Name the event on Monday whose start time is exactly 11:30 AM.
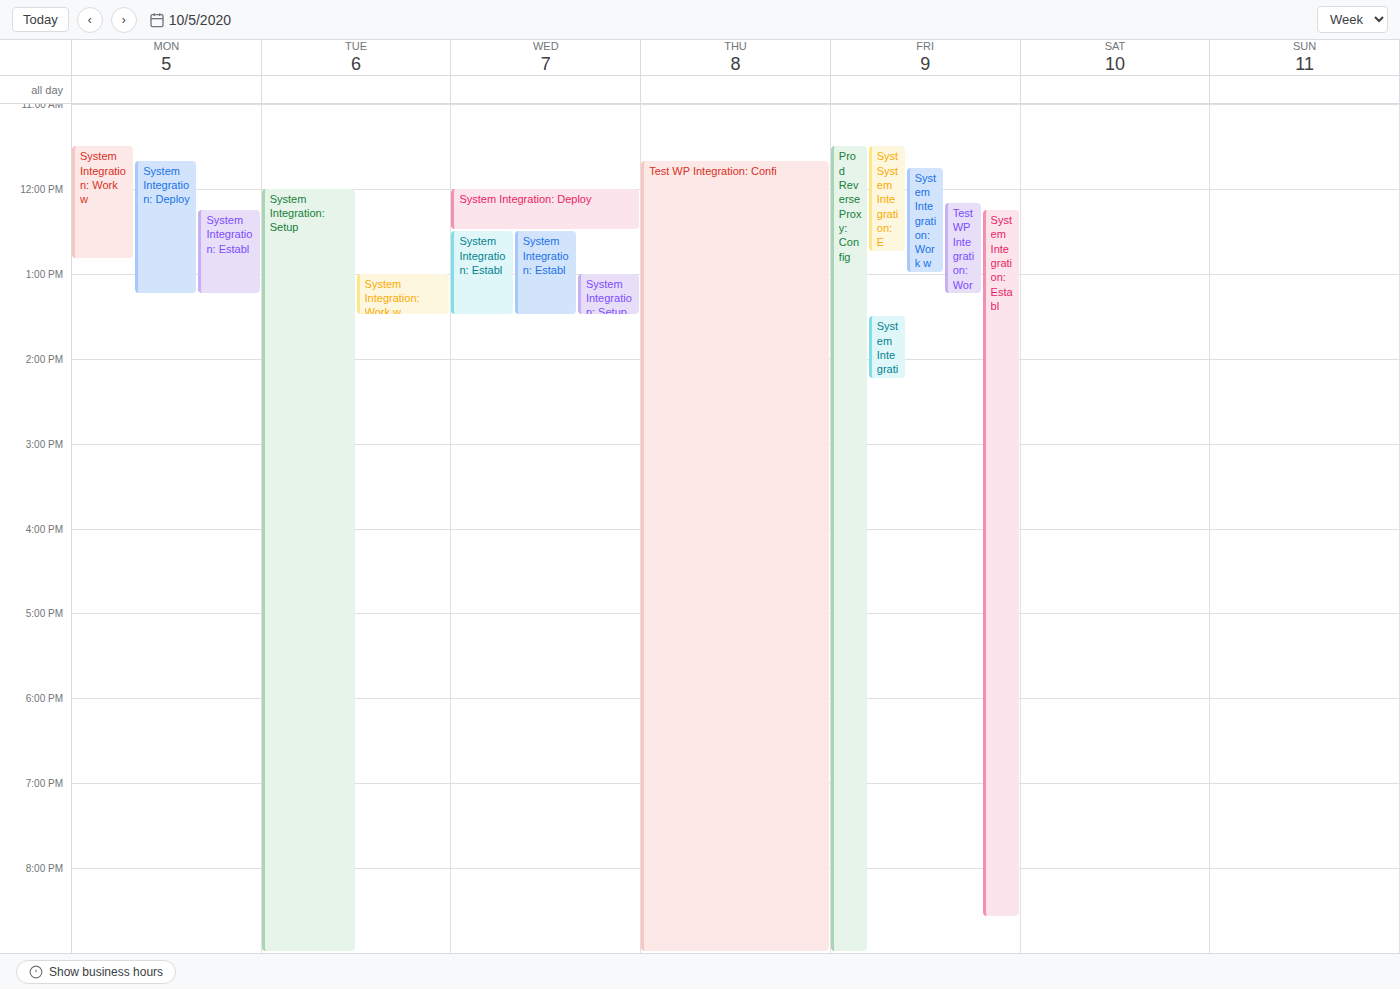
"System Integration: Work w"